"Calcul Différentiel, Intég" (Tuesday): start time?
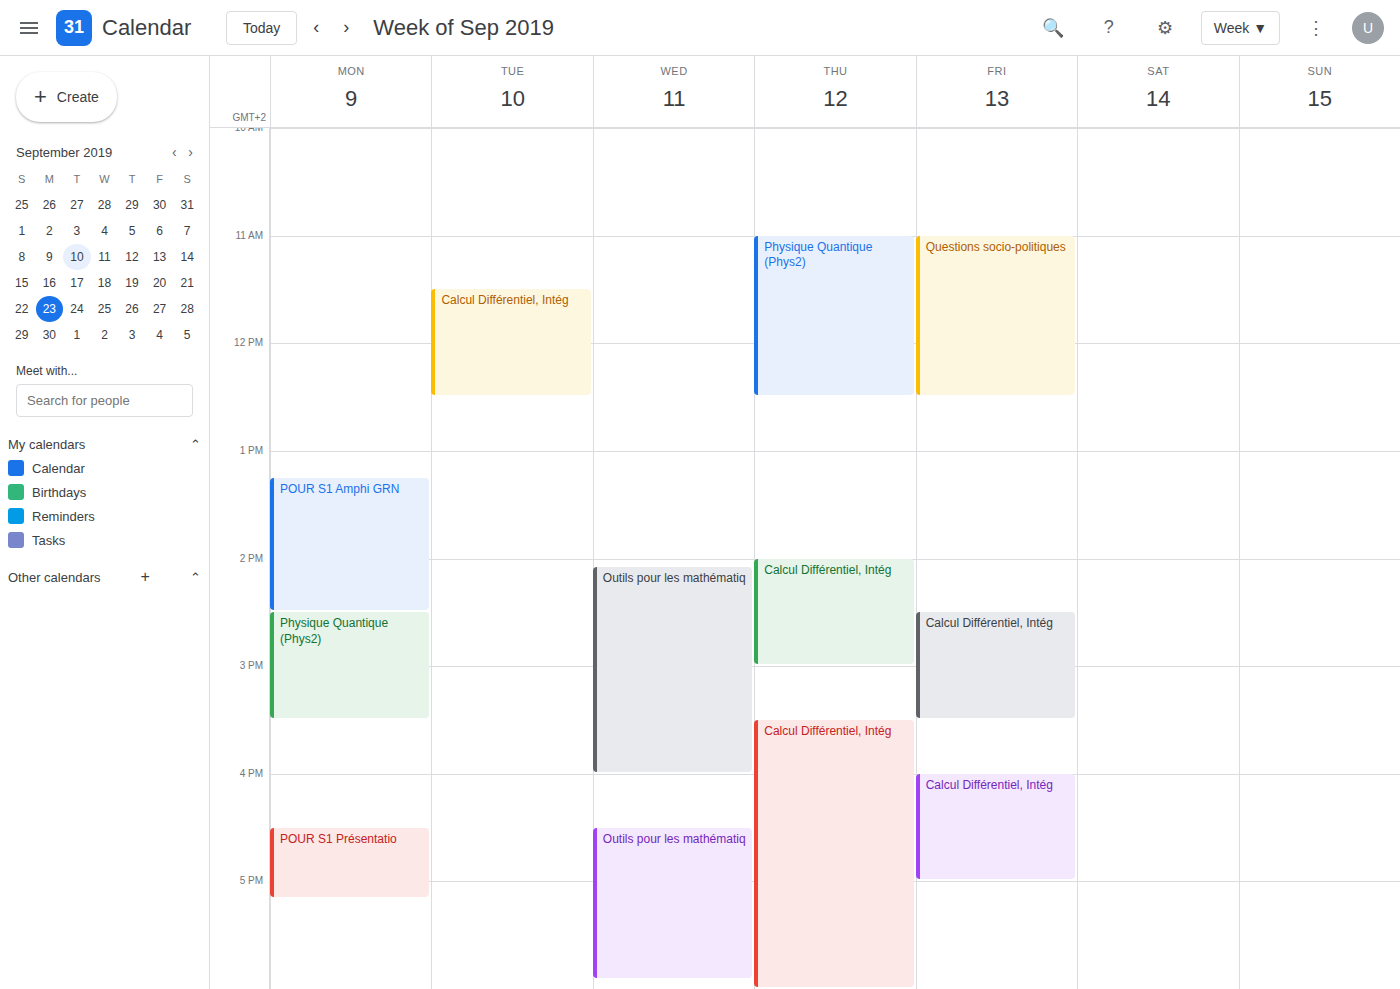
11:30 AM